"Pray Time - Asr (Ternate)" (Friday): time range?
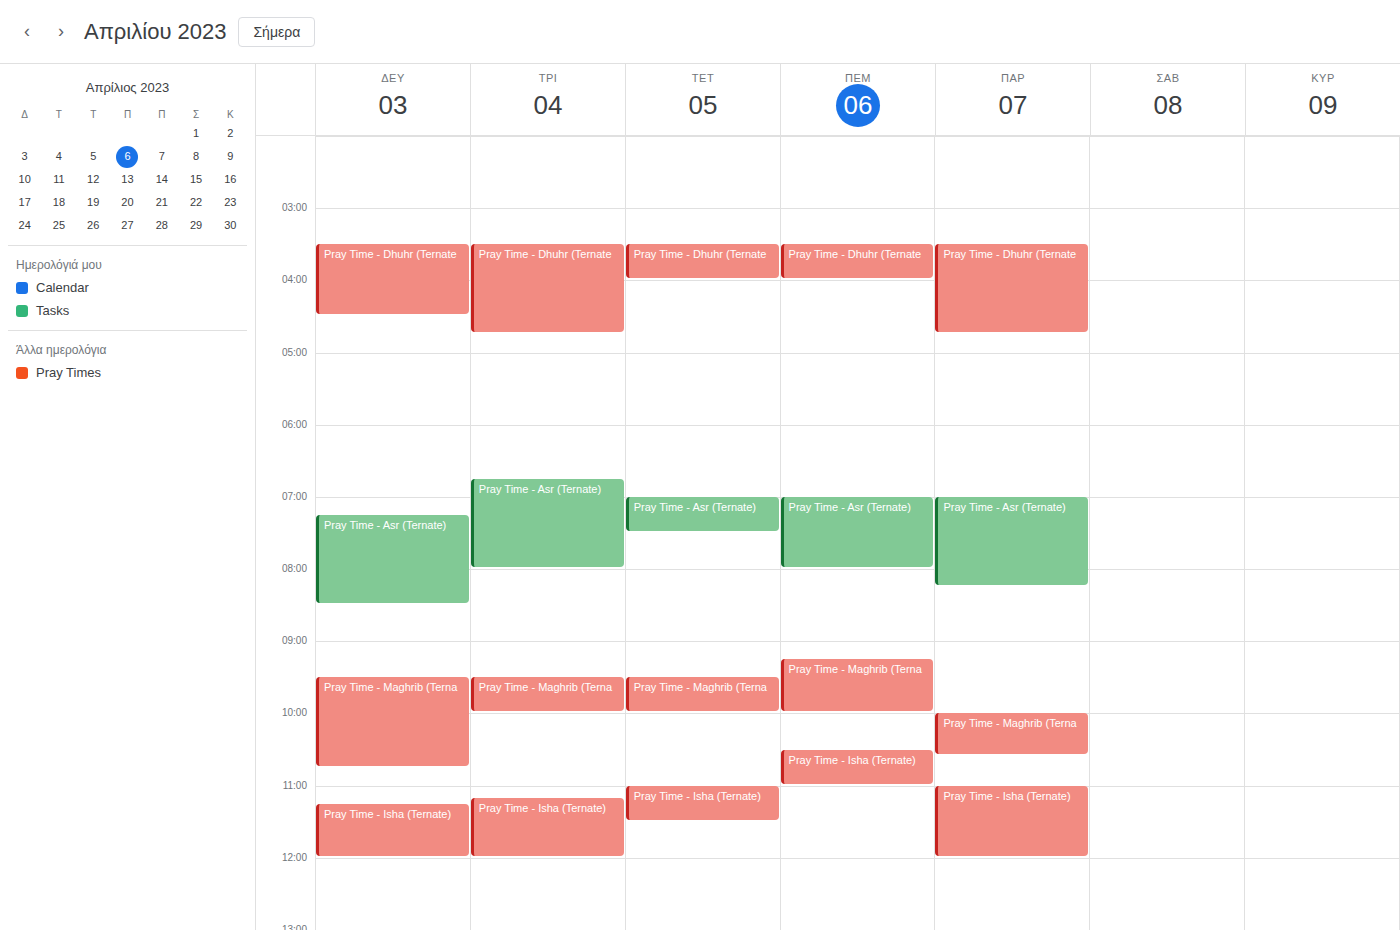
7:00 AM to 8:15 AM